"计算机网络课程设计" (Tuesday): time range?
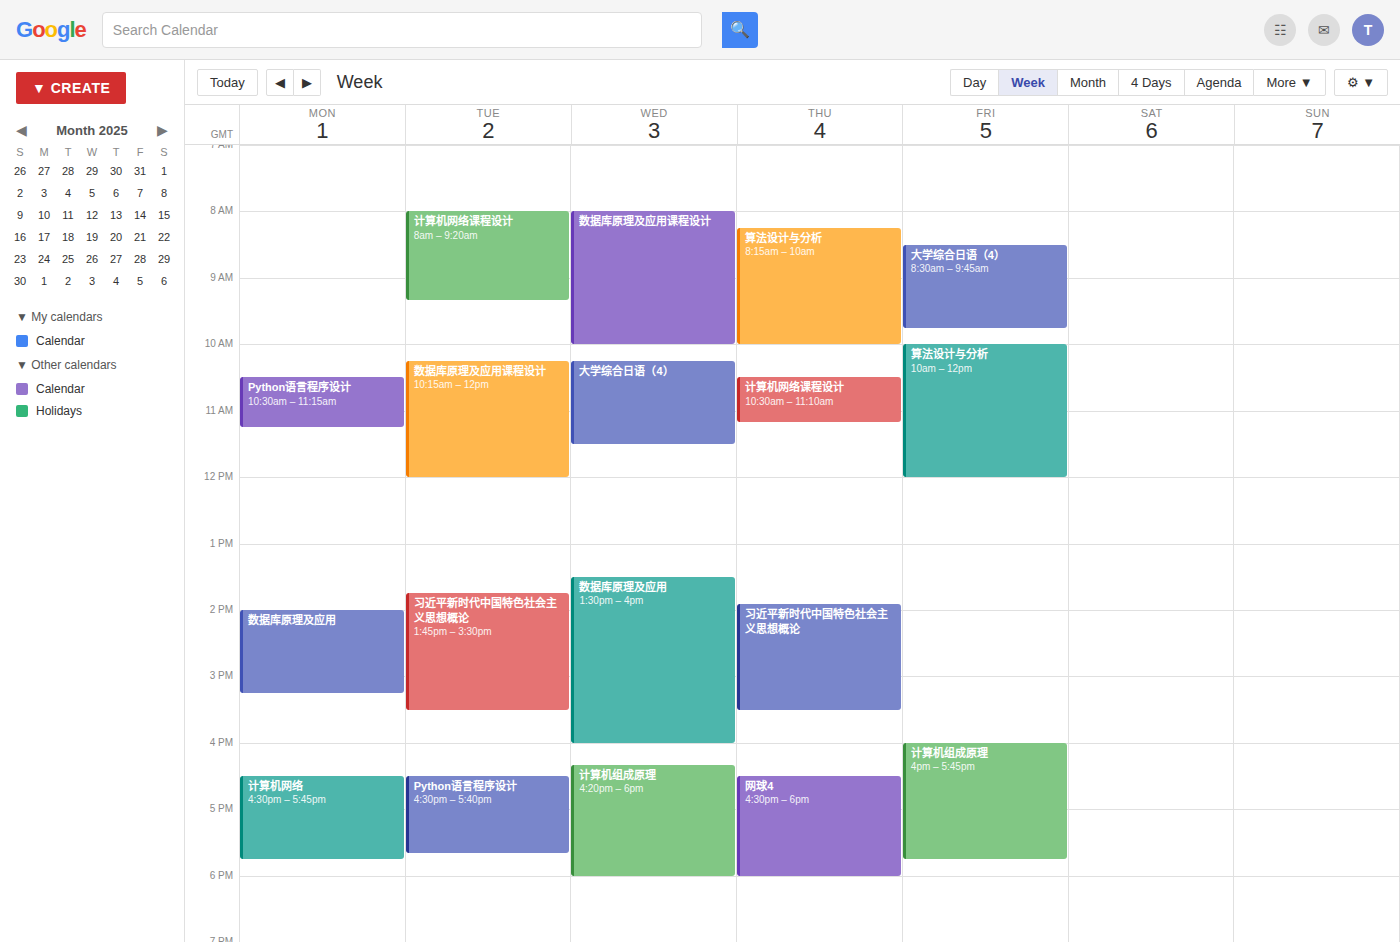
8:00 AM to 9:20 AM